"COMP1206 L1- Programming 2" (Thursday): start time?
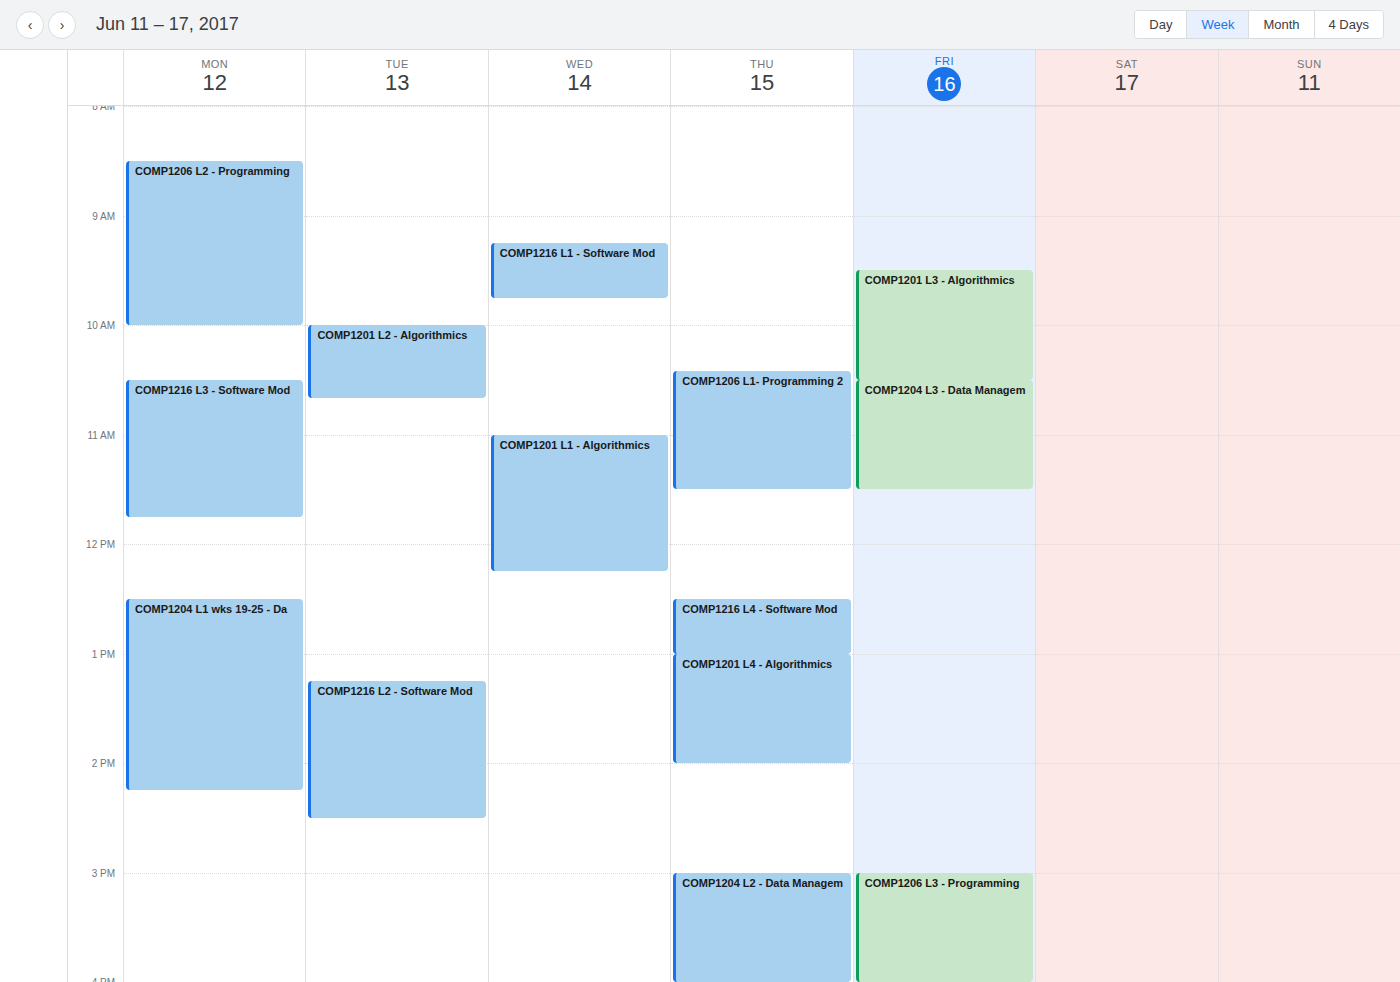
10:25 AM